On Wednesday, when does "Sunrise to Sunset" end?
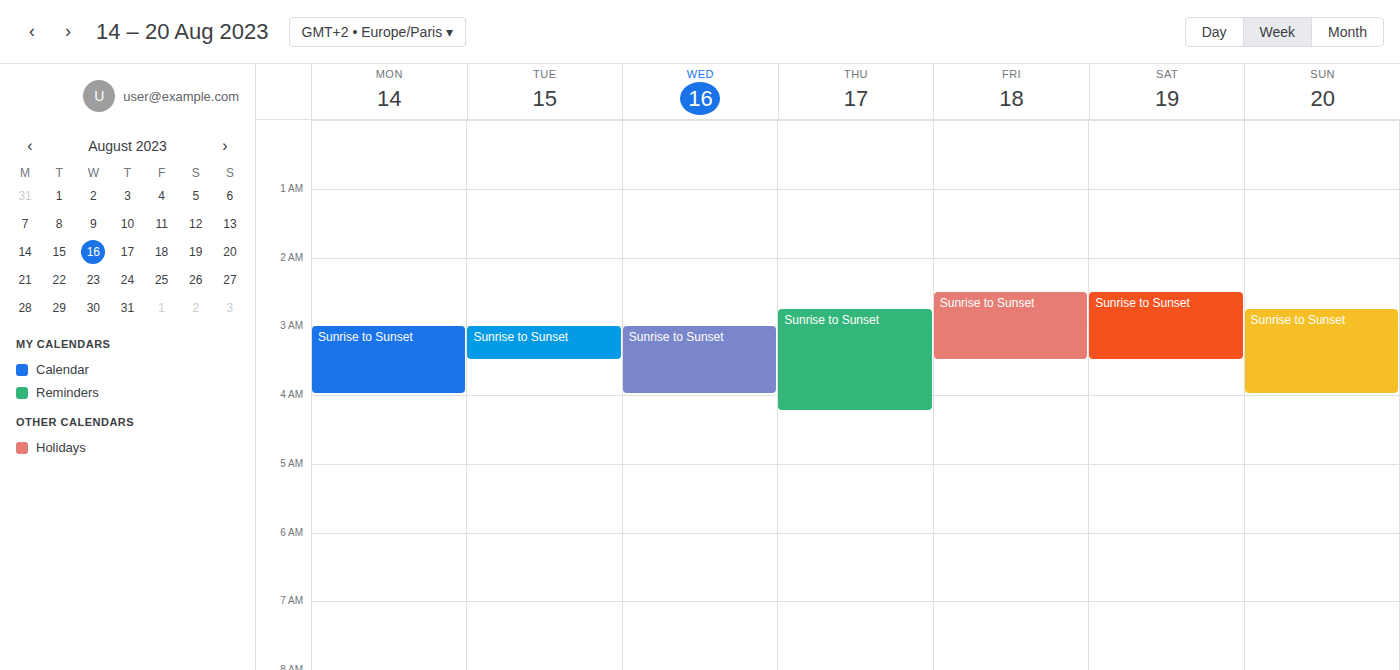
4:00 AM